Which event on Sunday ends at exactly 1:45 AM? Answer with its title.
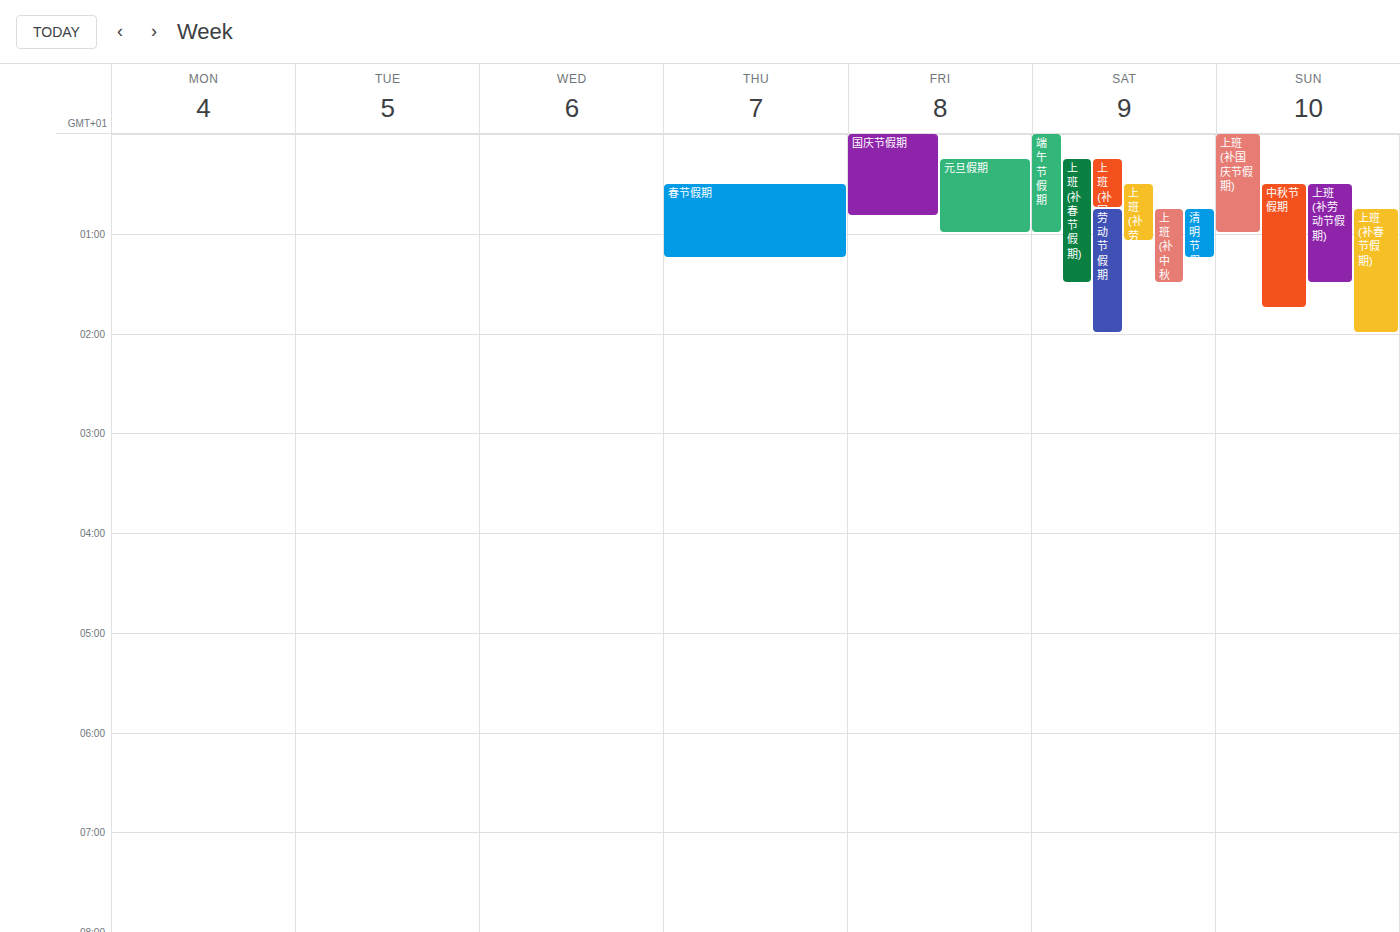
"中秋节假期"